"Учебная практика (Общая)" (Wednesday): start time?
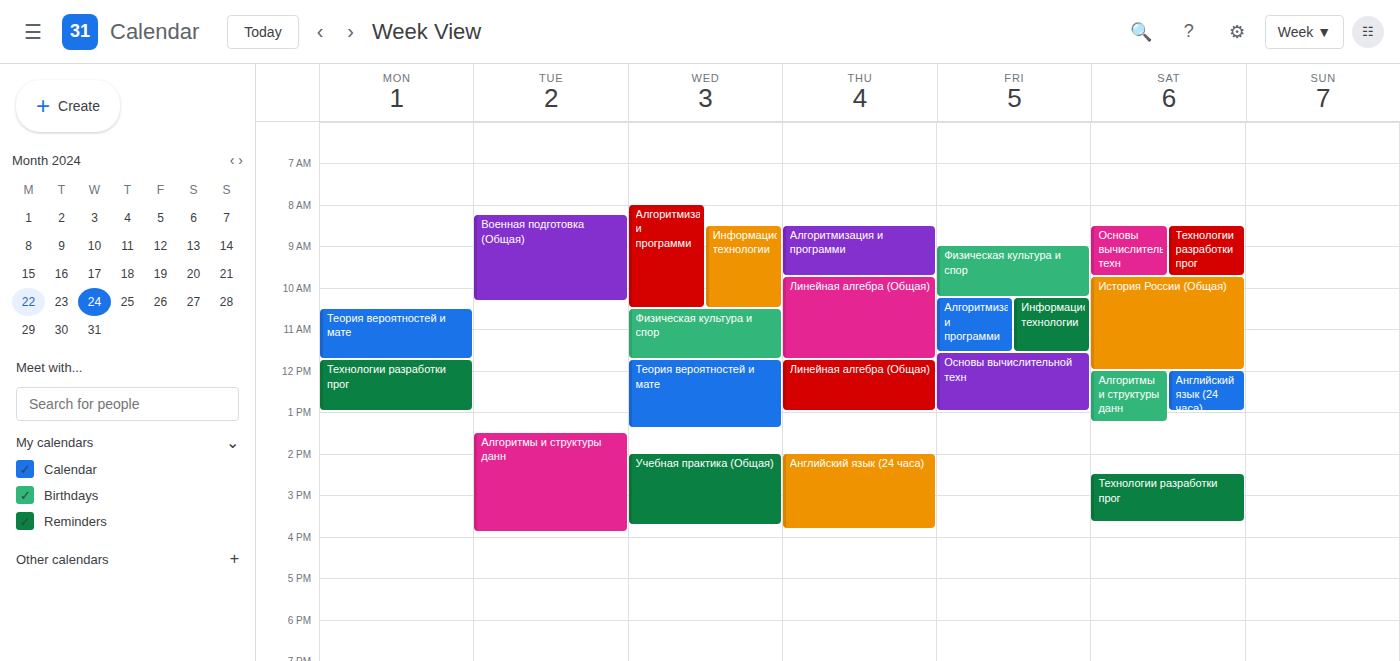
2:00 PM